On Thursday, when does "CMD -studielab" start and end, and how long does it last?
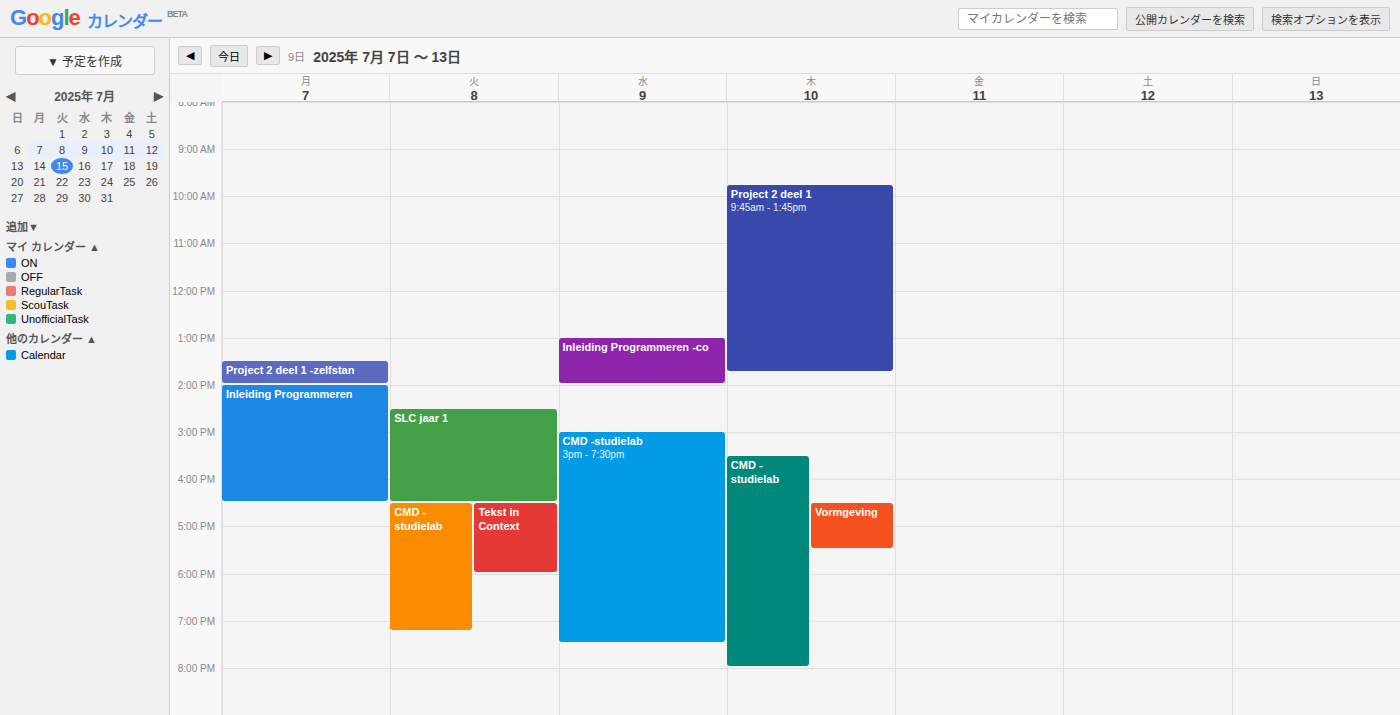
3:30 PM to 8:00 PM, 4 hours 30 minutes